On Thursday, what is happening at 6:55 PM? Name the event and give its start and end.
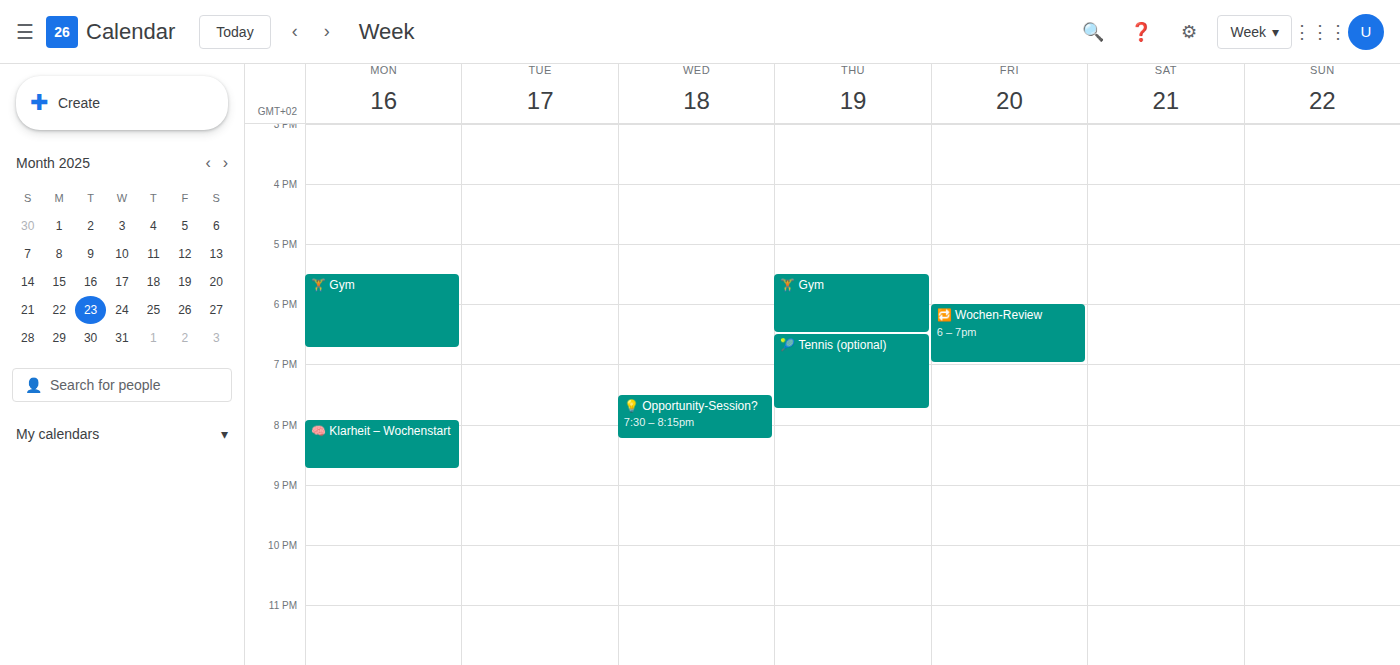
"🎾 Tennis (optional)", 6:30 PM to 7:45 PM